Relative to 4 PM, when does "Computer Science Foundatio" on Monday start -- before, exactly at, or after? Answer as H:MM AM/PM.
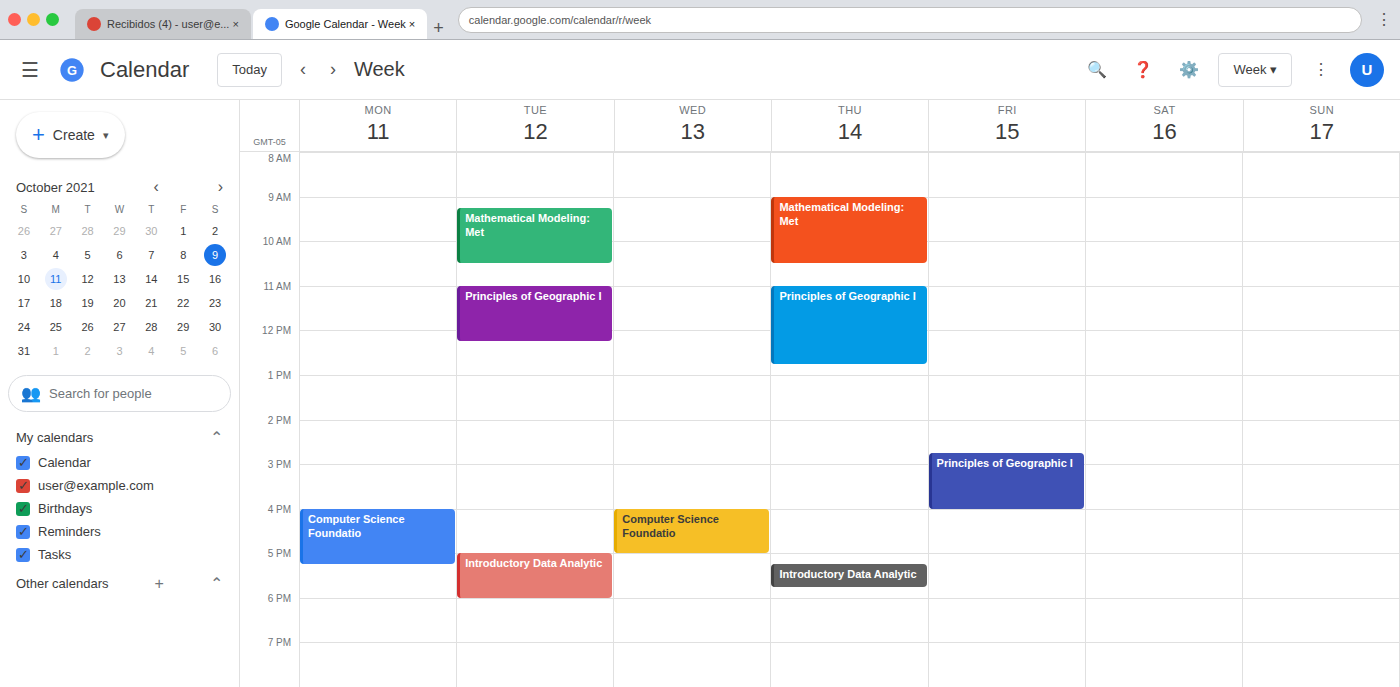
4:00 PM -- exactly at 4 PM, on the 4 PM line.